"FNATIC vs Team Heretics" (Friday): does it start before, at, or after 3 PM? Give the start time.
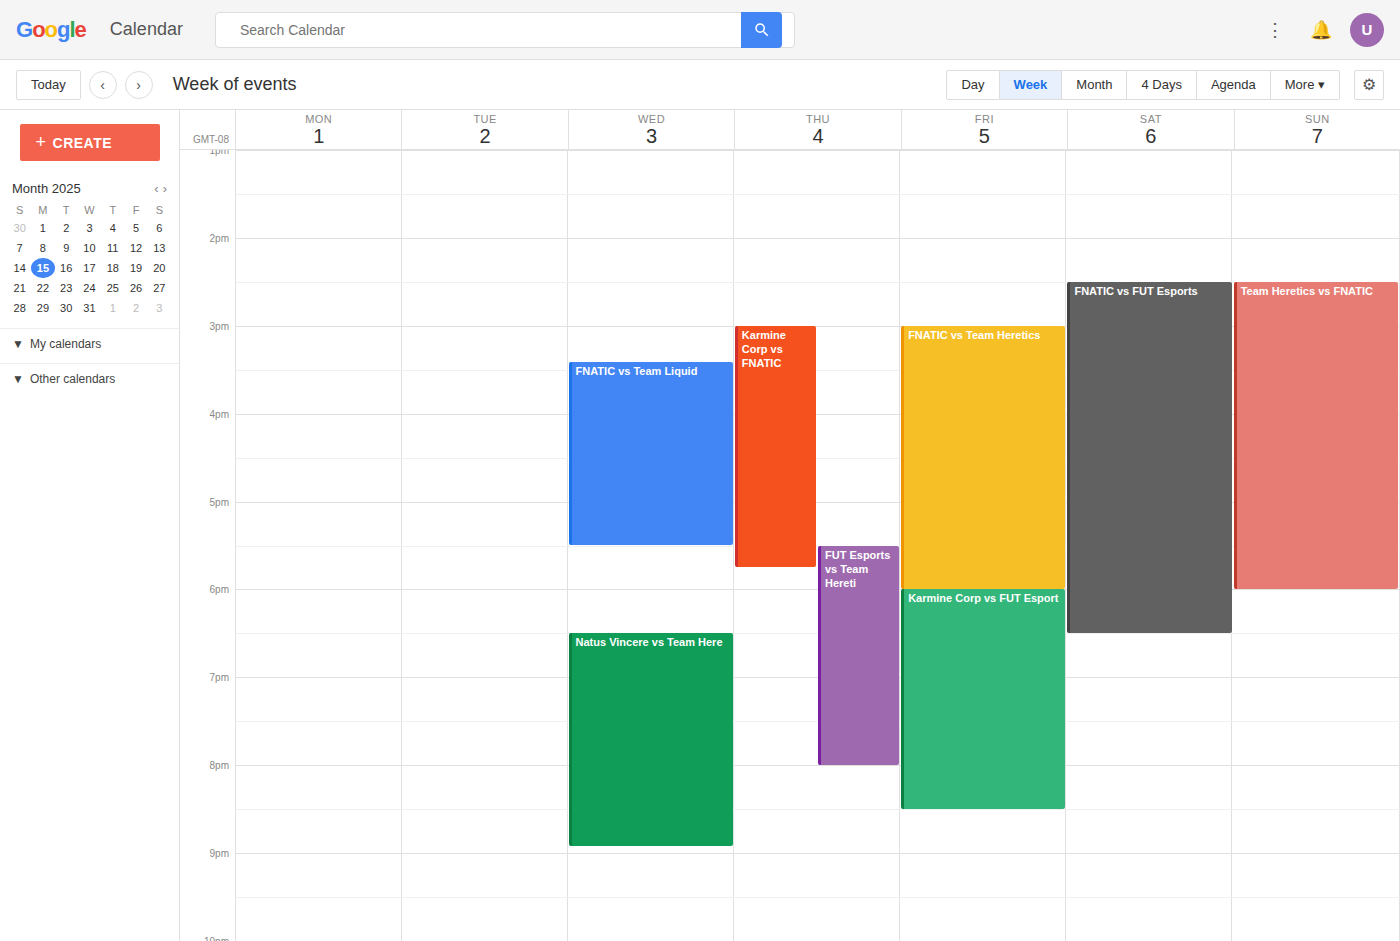
3:00 PM -- exactly at 3 PM, on the 3 PM line.